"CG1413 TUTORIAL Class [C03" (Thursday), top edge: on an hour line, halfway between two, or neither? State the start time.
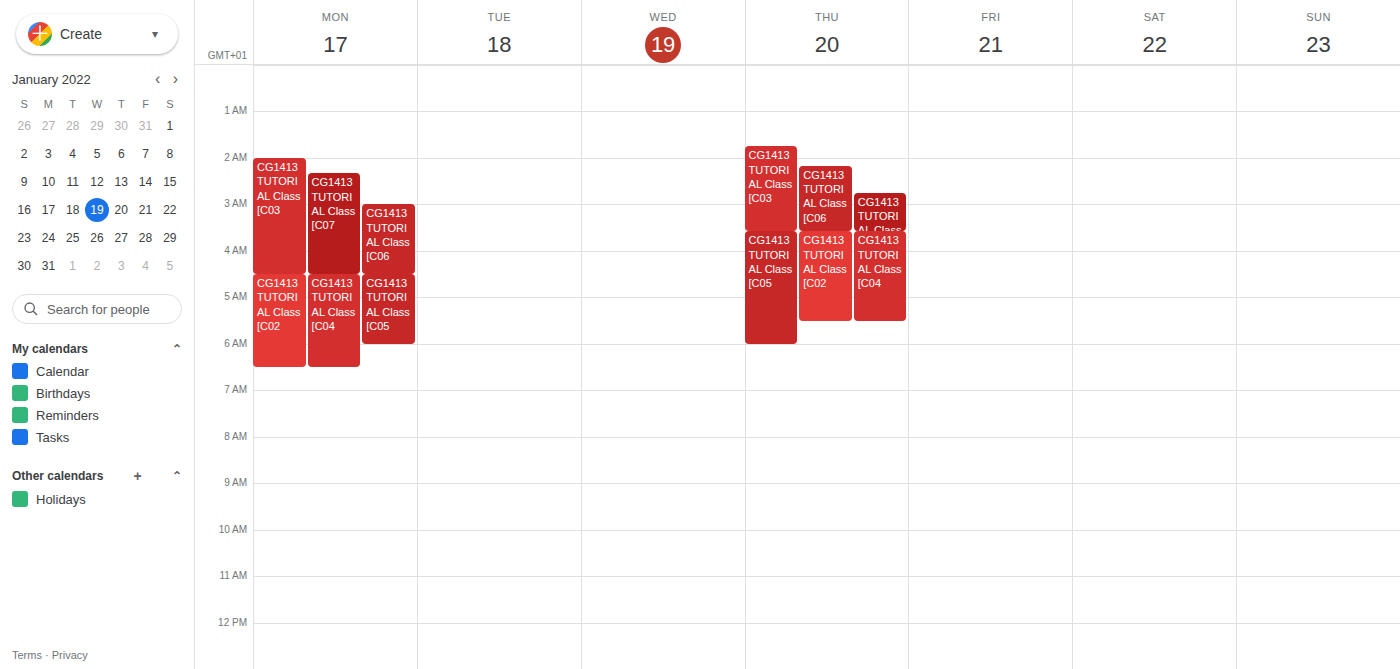
01:45 -- neither: three quarters of the way from the 01:00 line to the 02:00 line.